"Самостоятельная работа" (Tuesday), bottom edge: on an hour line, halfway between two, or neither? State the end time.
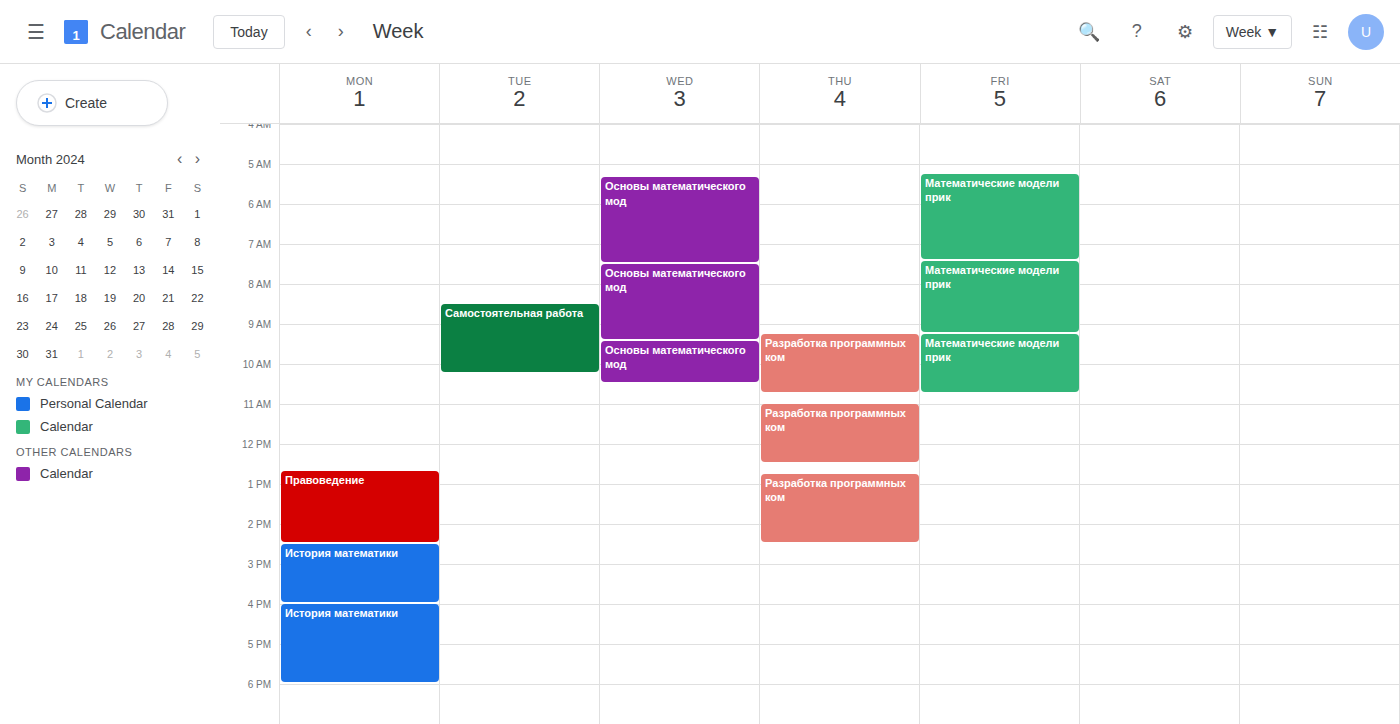
10:15 AM -- neither: a quarter of the way from the 10 AM line to the 11 AM line.